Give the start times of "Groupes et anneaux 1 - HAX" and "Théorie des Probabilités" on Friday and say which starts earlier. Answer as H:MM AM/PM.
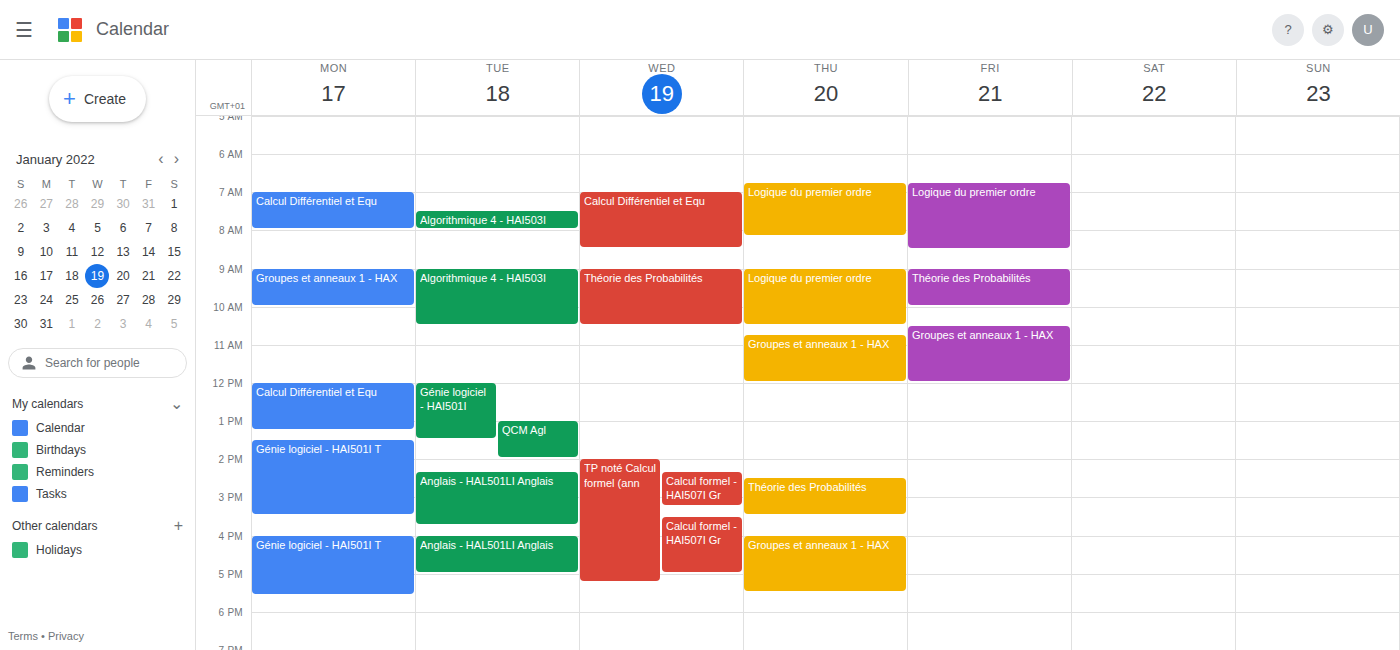
"Théorie des Probabilités" 9:00 AM; "Groupes et anneaux 1 - HAX" 10:30 AM.